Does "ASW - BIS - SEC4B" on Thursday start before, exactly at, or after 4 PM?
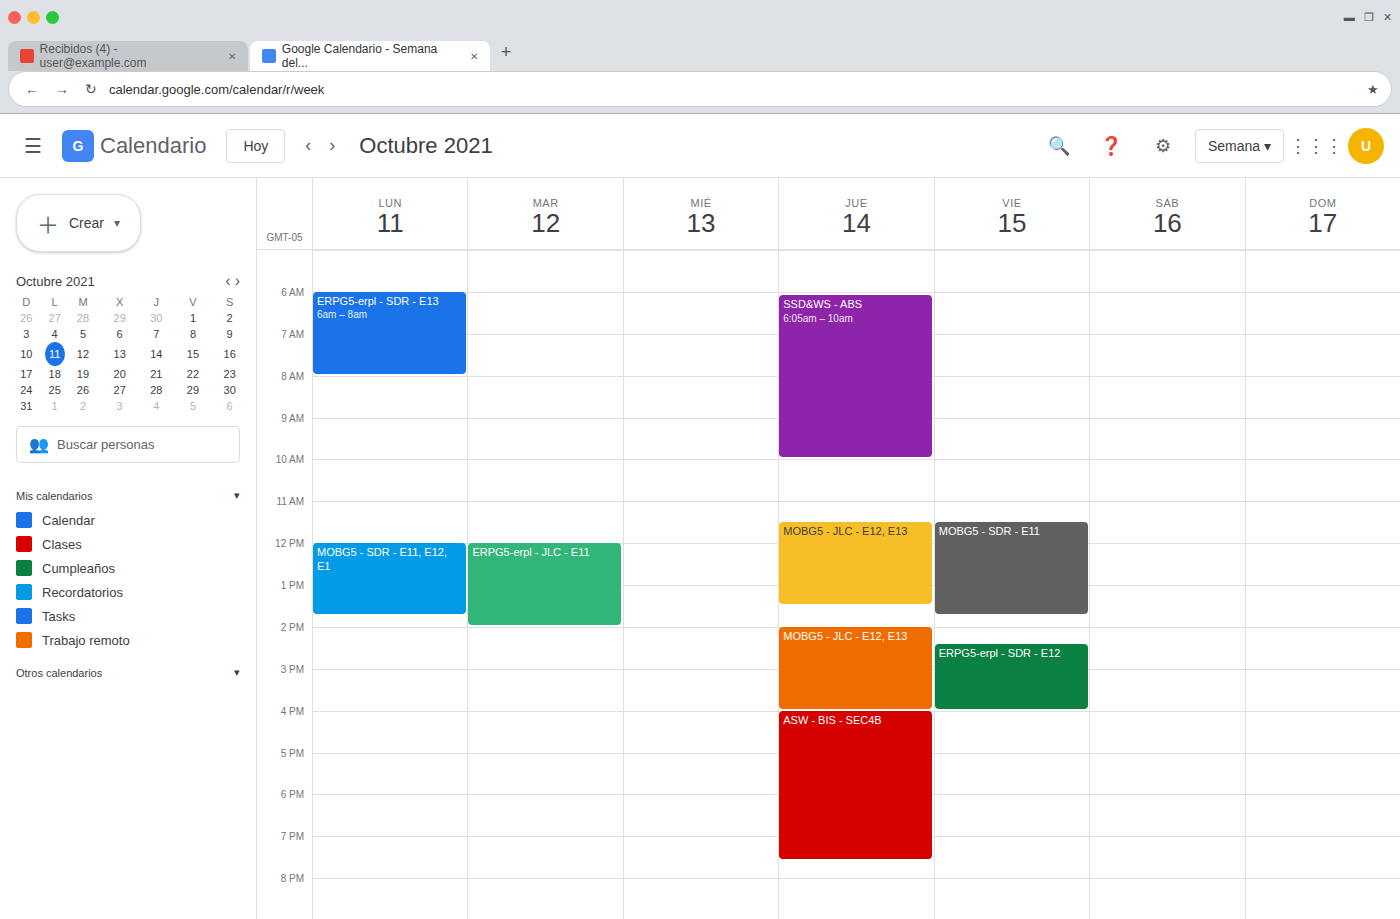
4:00 PM -- exactly at 4 PM, on the 4 PM line.